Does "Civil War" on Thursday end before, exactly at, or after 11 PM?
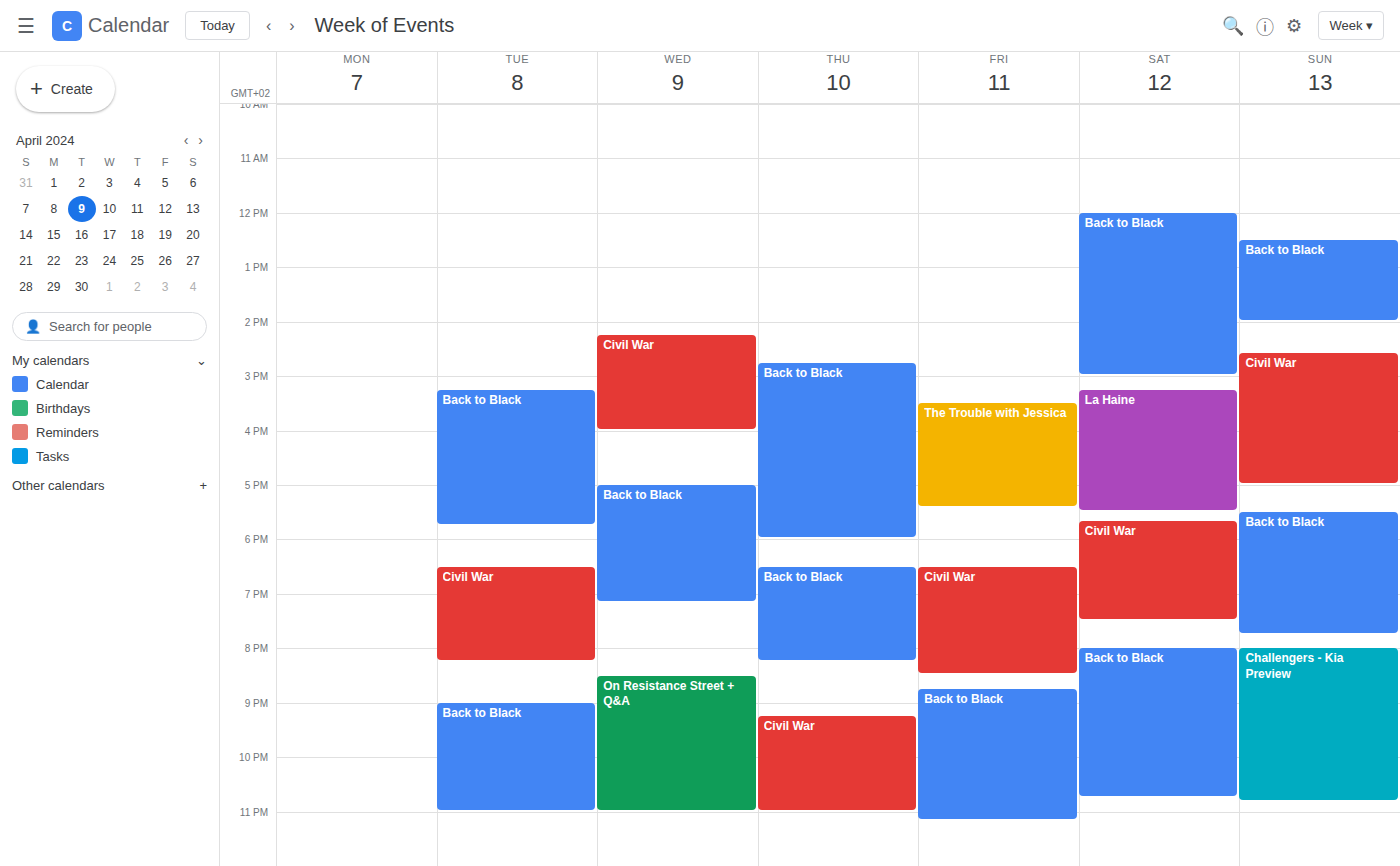
11:00 PM -- exactly at 11 PM, on the 11 PM line.